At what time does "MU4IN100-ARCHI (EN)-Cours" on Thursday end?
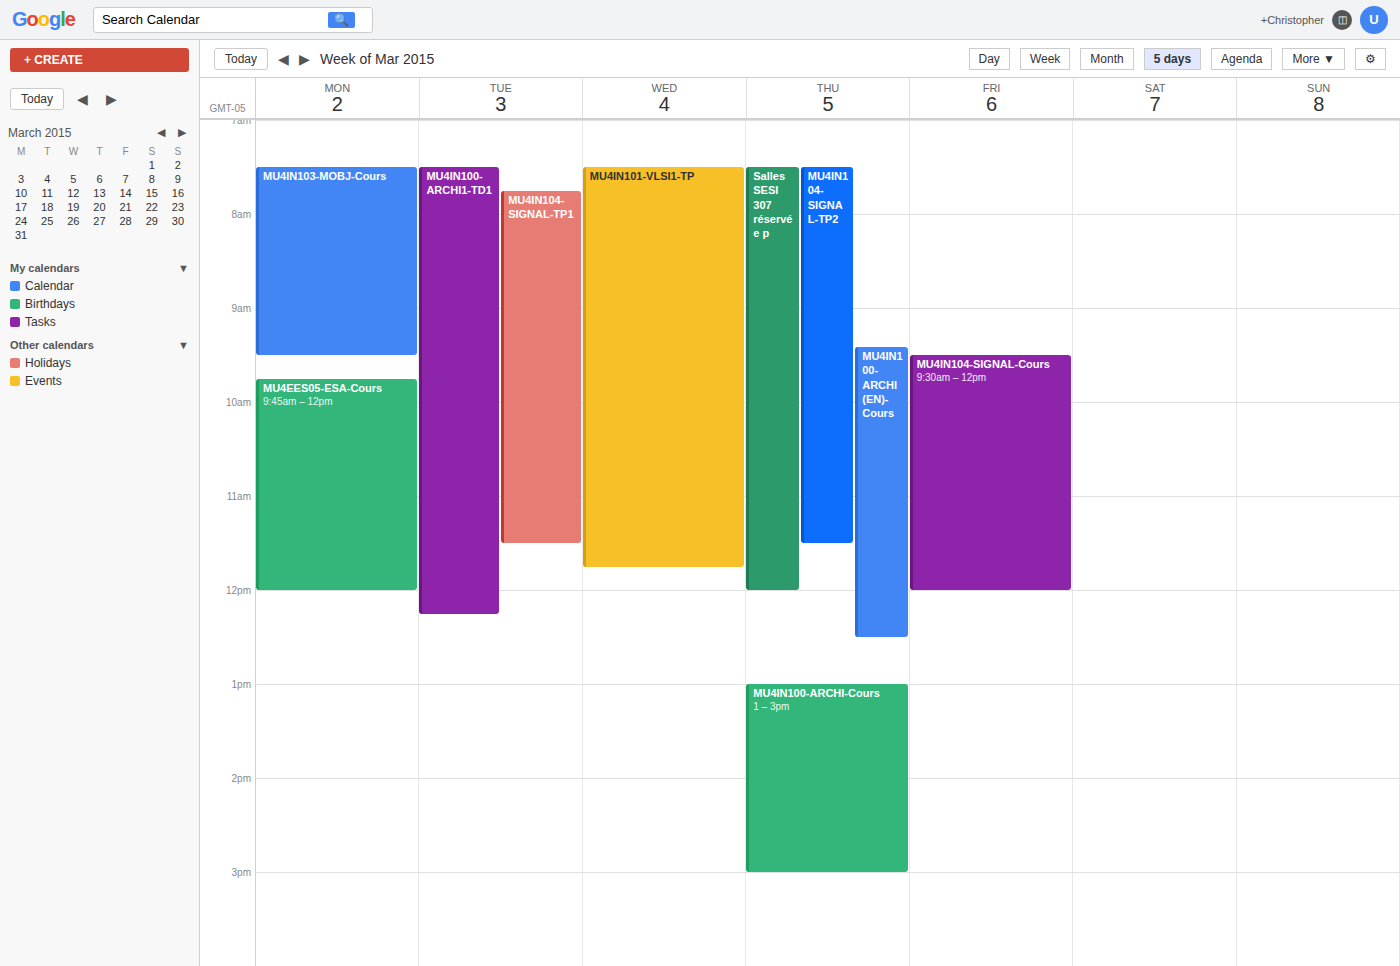
12:30